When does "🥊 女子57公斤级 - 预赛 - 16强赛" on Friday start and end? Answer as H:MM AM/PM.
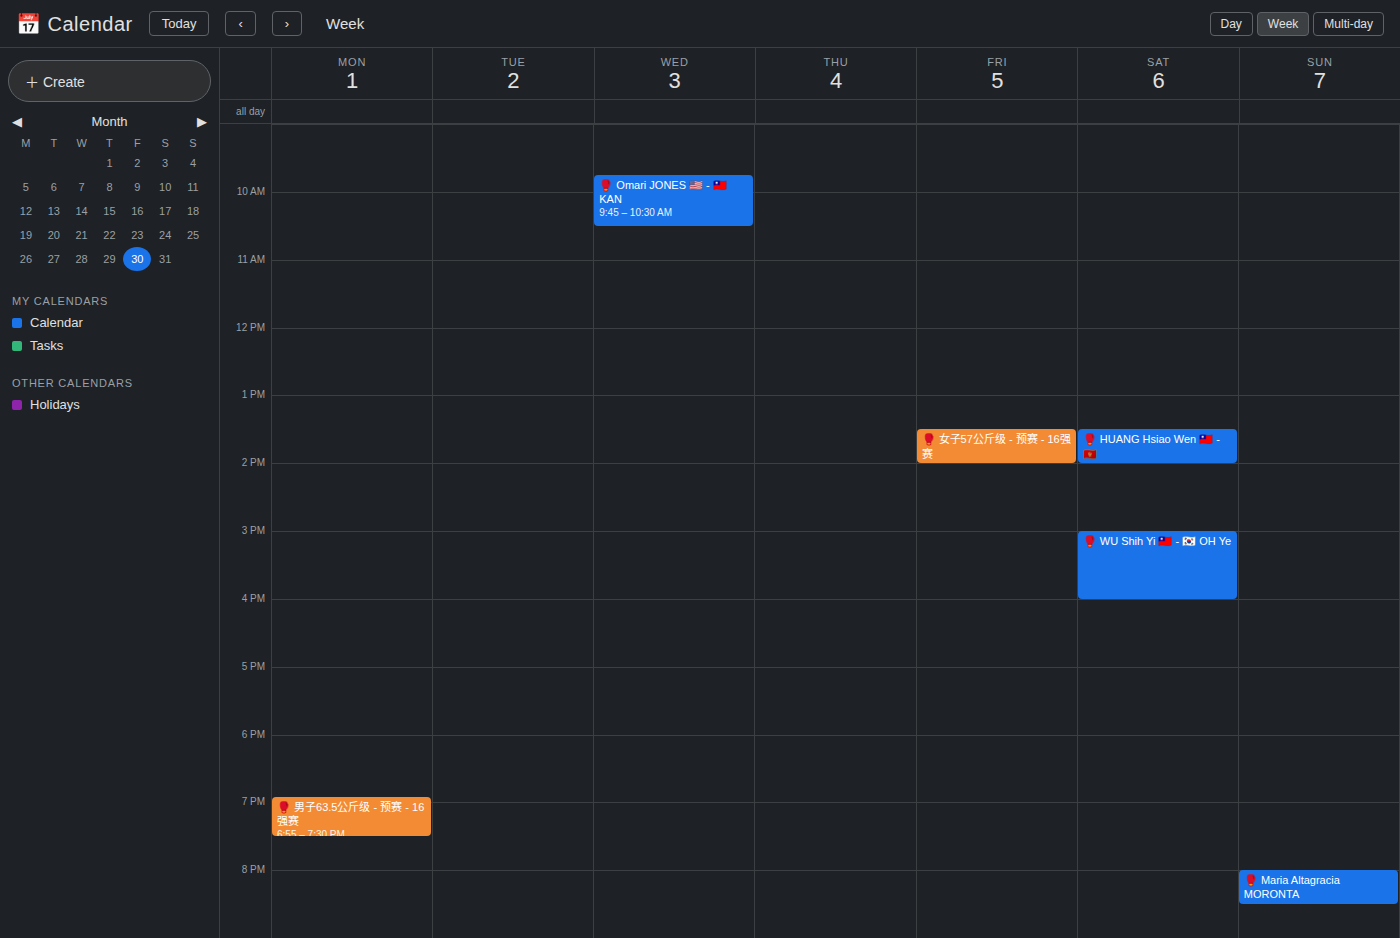
1:30 PM to 2:00 PM